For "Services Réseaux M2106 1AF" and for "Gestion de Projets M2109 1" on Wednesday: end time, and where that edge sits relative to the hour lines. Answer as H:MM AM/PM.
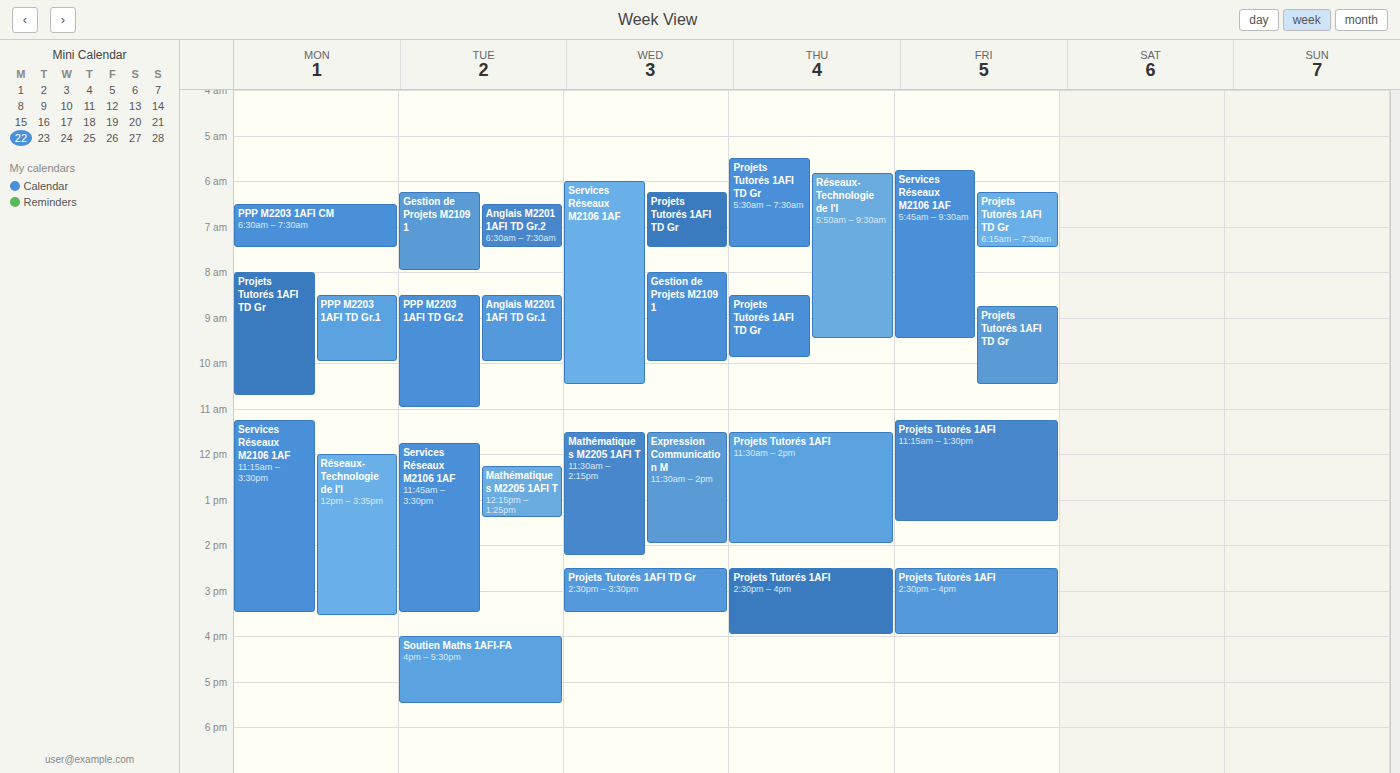
"Services Réseaux M2106 1AF": 10:30 AM, halfway between the 10 AM and 11 AM lines. "Gestion de Projets M2109 1": 10:00 AM, exactly on the 10 AM line.